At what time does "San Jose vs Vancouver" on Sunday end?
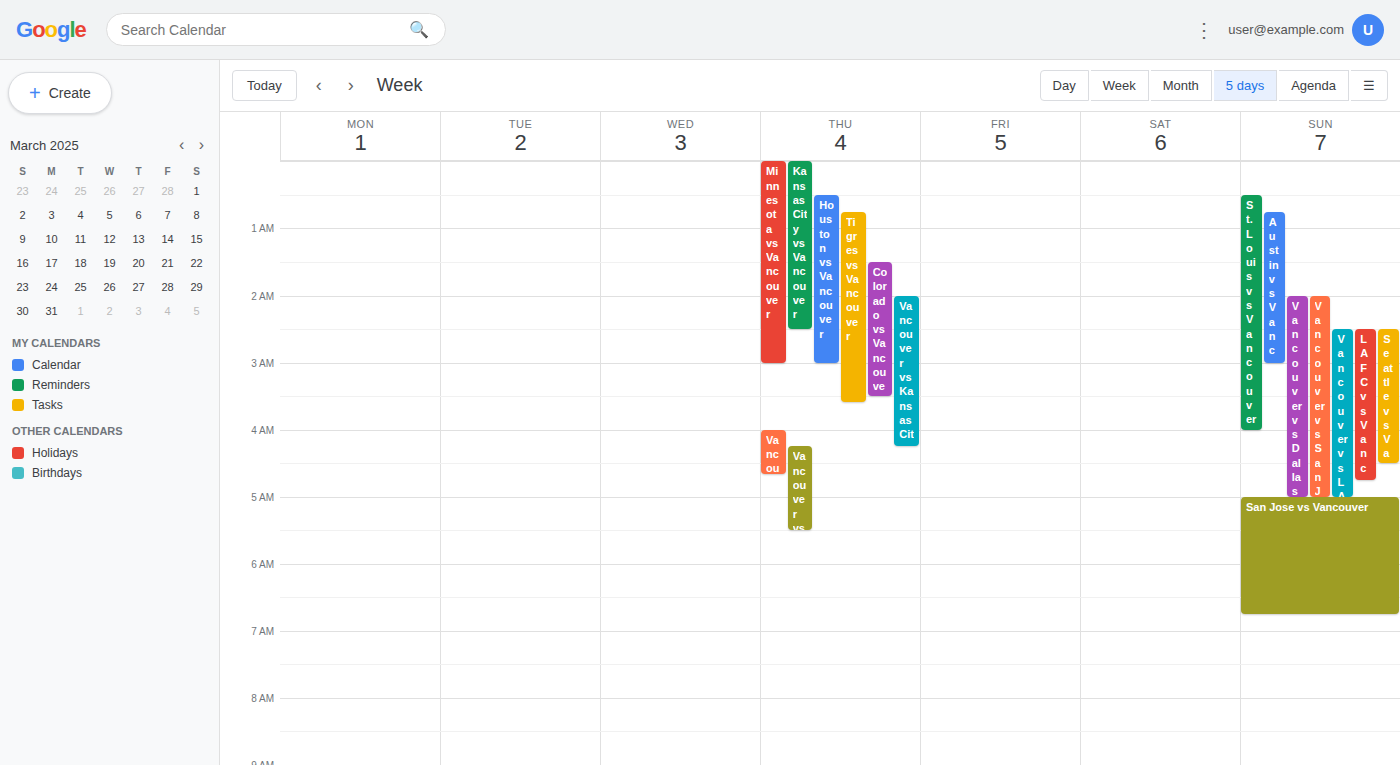
6:45 AM